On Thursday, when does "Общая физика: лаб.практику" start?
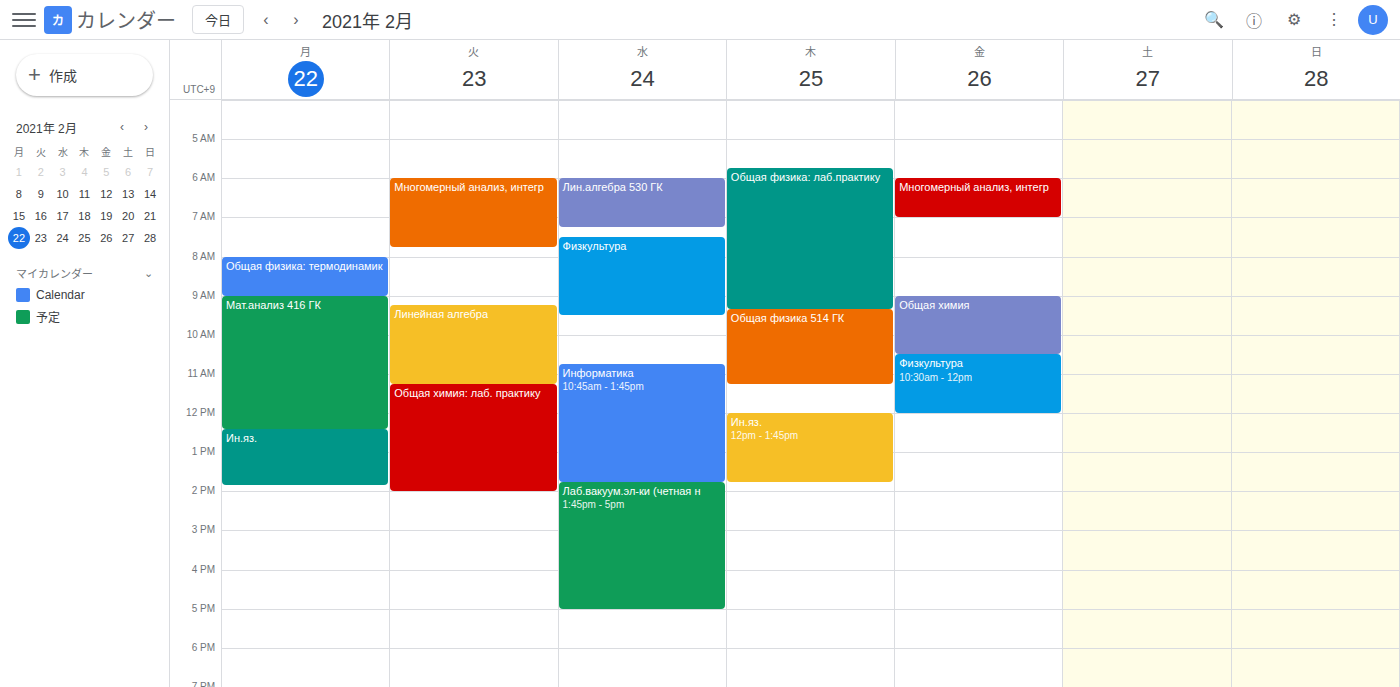
5:45 AM